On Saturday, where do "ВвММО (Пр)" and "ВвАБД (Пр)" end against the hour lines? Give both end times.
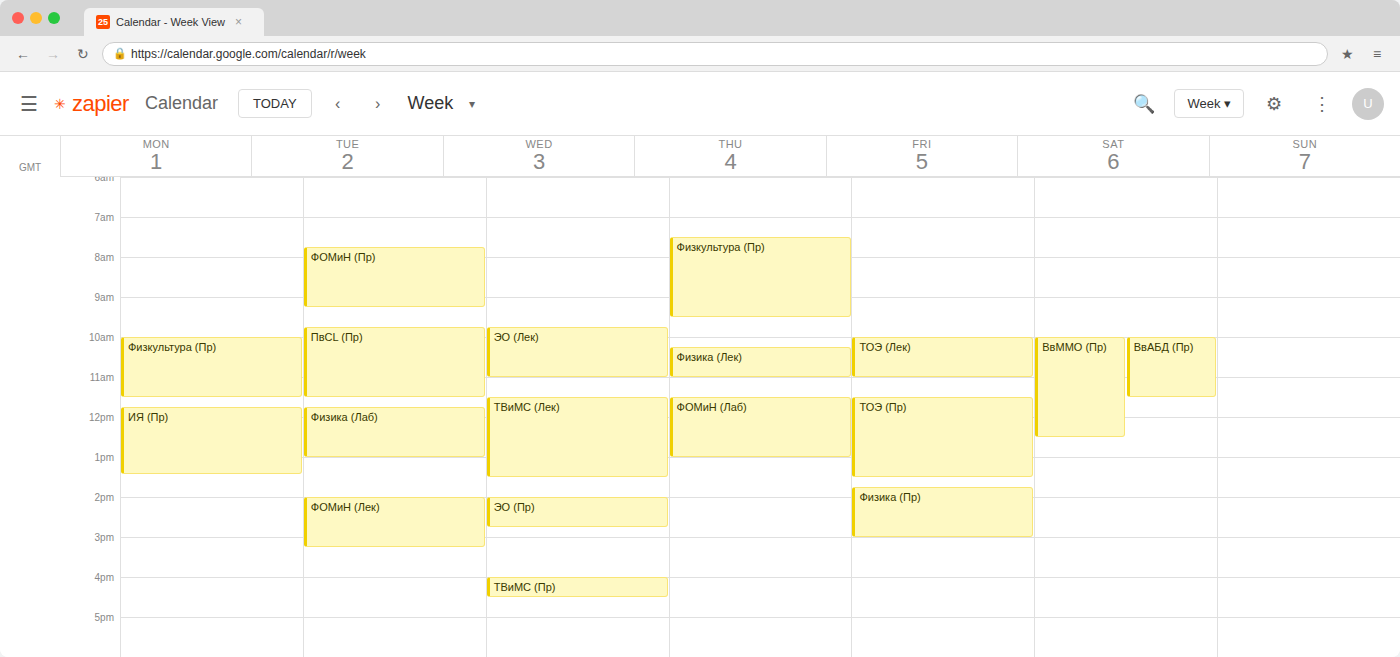
"ВвММО (Пр)": 12:30 PM, halfway between the 12 PM and 1 PM lines. "ВвАБД (Пр)": 11:30 AM, halfway between the 11 AM and 12 PM lines.